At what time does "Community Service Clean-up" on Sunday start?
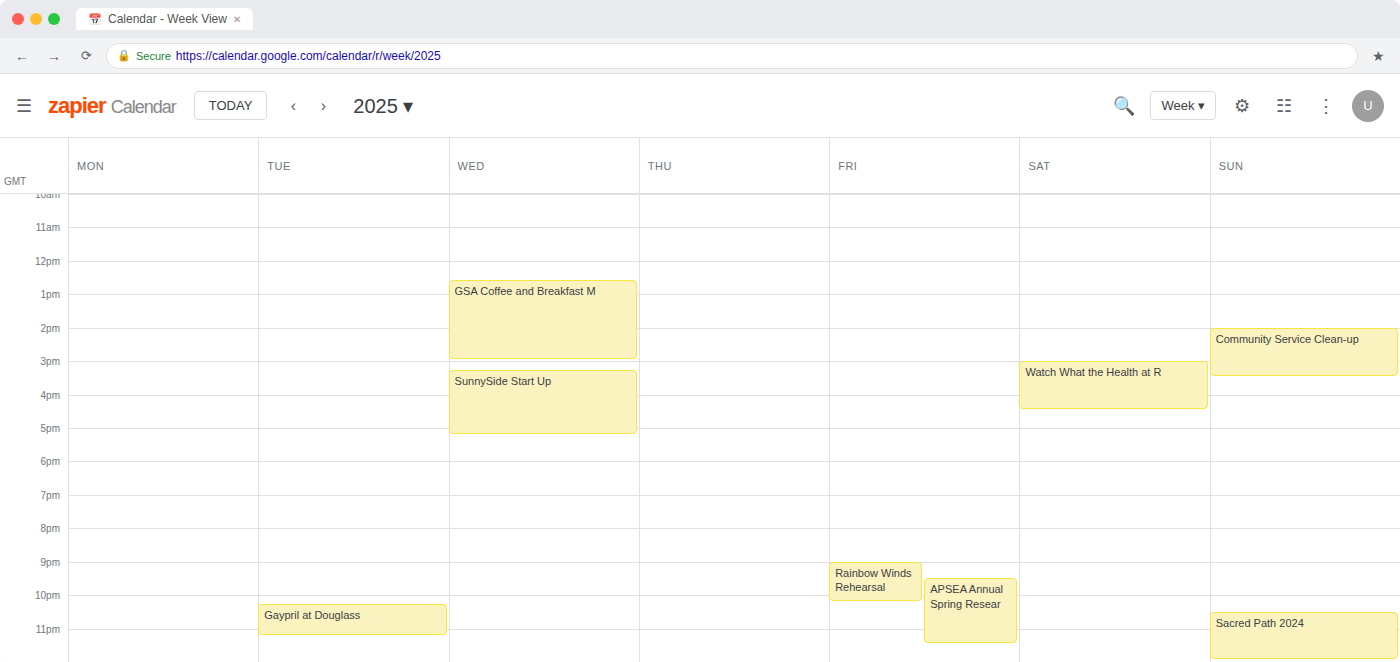
2:00 PM